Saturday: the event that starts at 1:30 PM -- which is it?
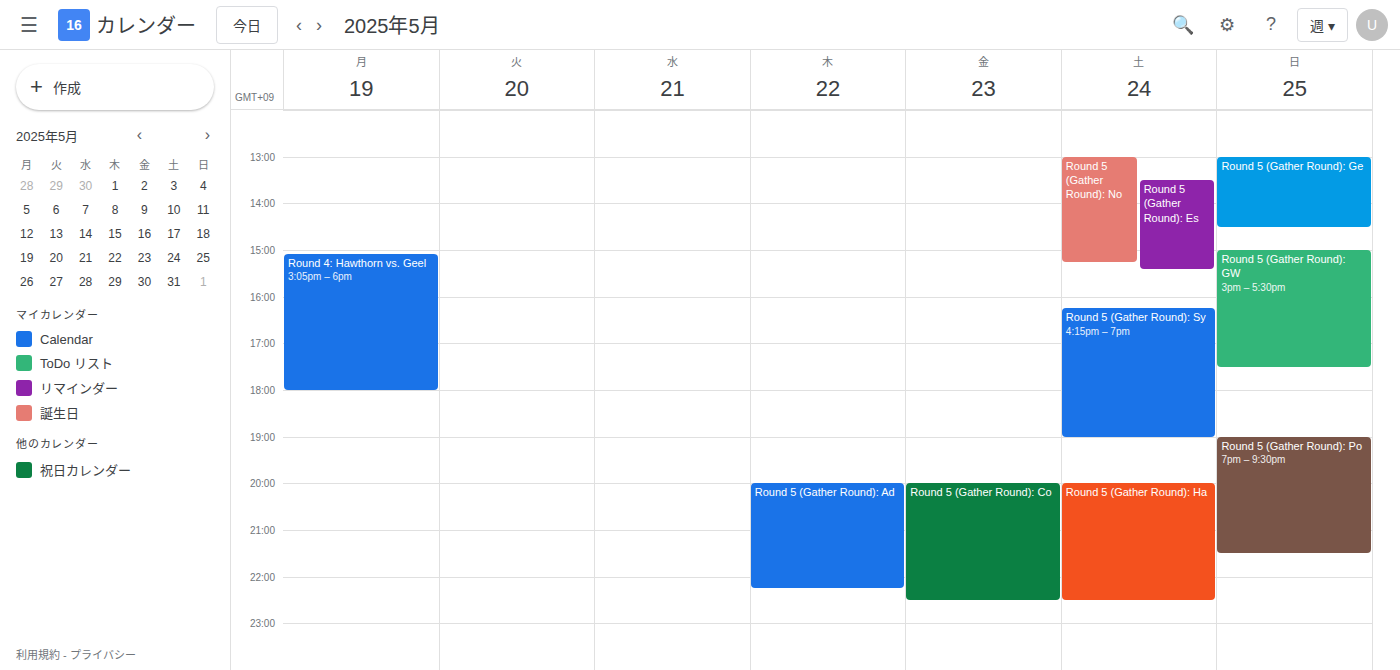
"Round 5 (Gather Round): Es"